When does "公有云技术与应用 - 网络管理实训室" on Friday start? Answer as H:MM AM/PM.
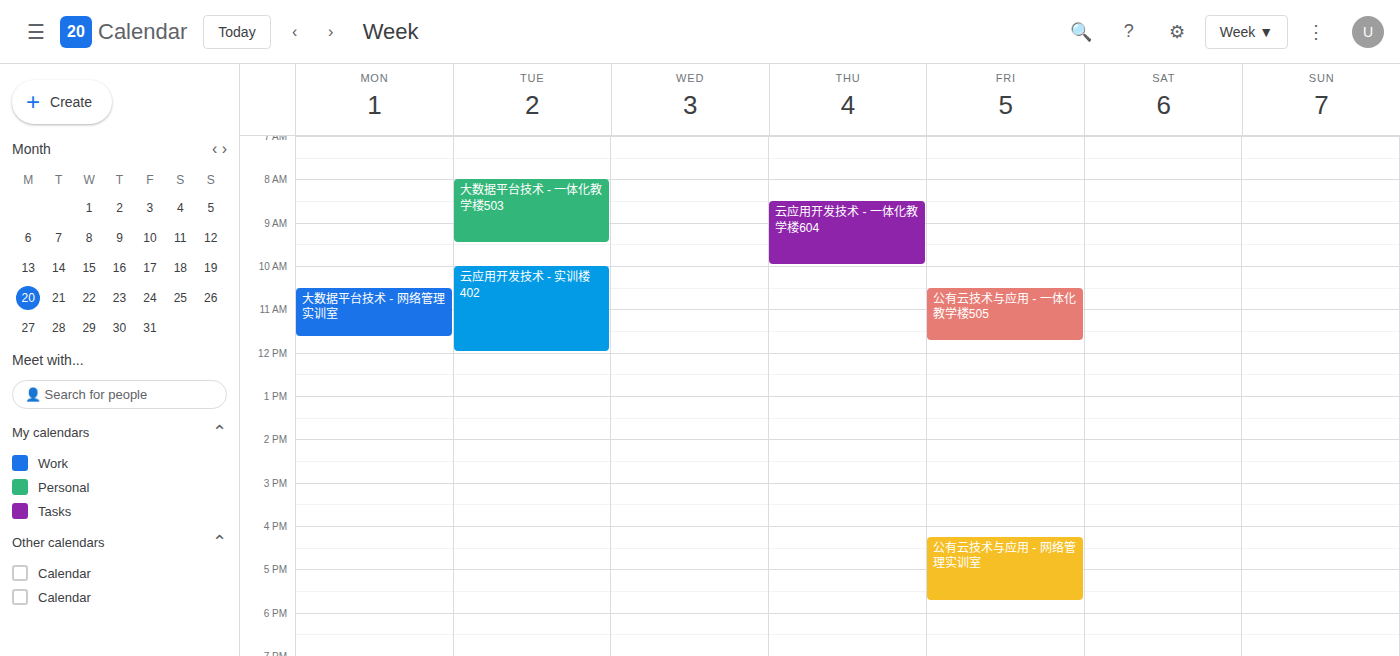
4:15 PM